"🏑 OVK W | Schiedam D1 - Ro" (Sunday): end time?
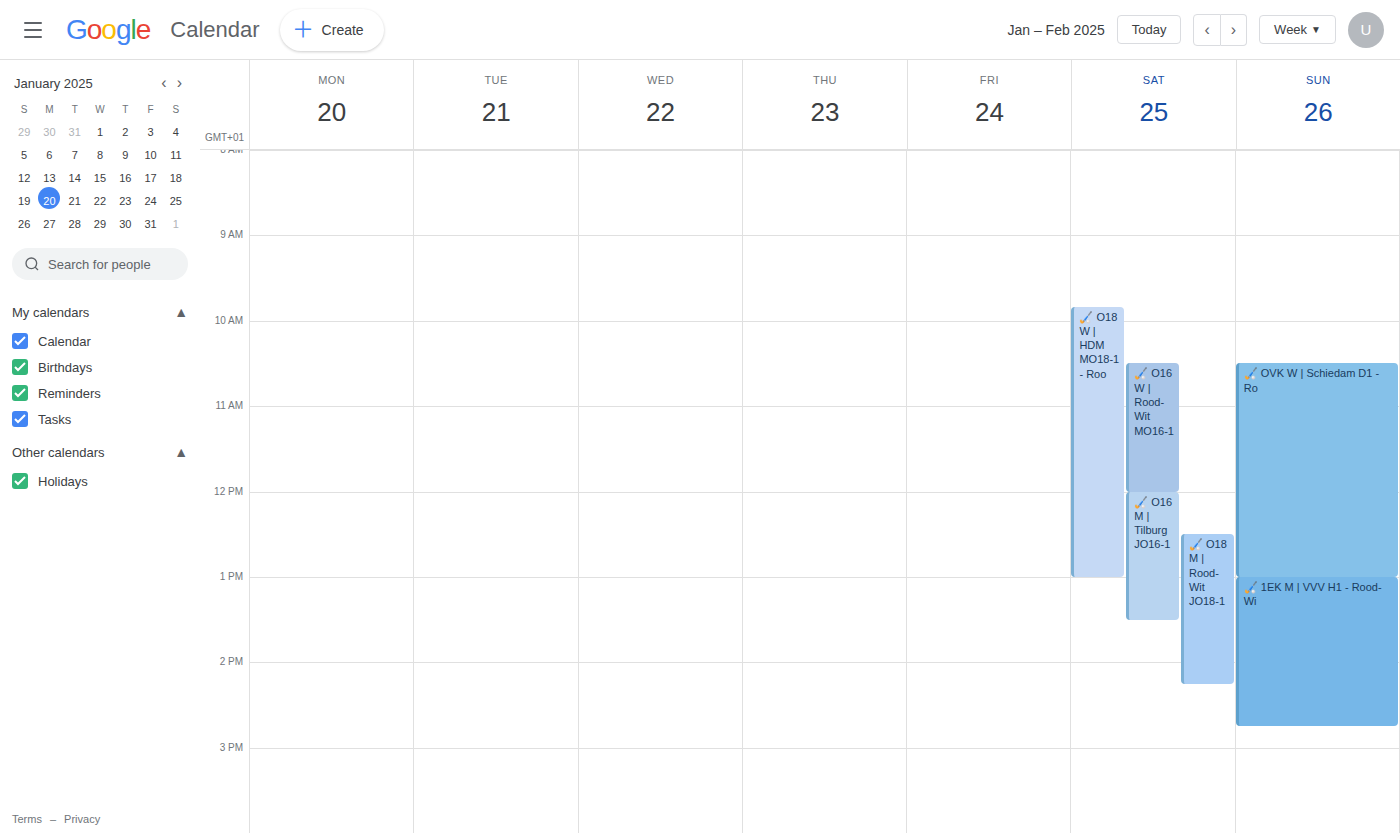
1:00 PM